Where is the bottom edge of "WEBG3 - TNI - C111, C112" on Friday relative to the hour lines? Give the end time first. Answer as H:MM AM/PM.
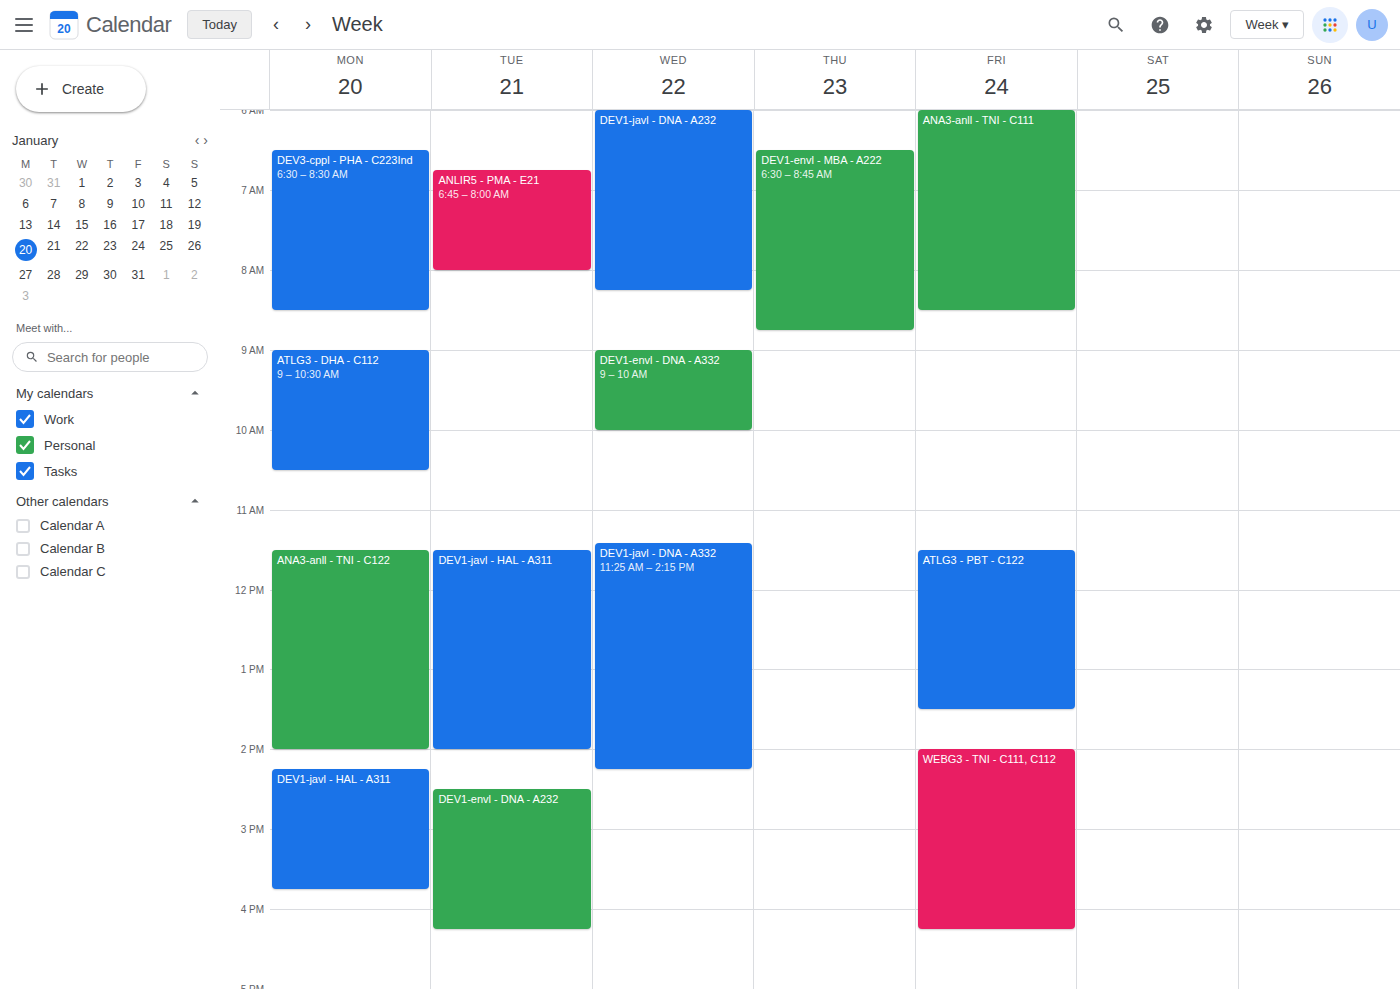
4:15 PM -- neither: a quarter of the way from the 4 PM line to the 5 PM line.